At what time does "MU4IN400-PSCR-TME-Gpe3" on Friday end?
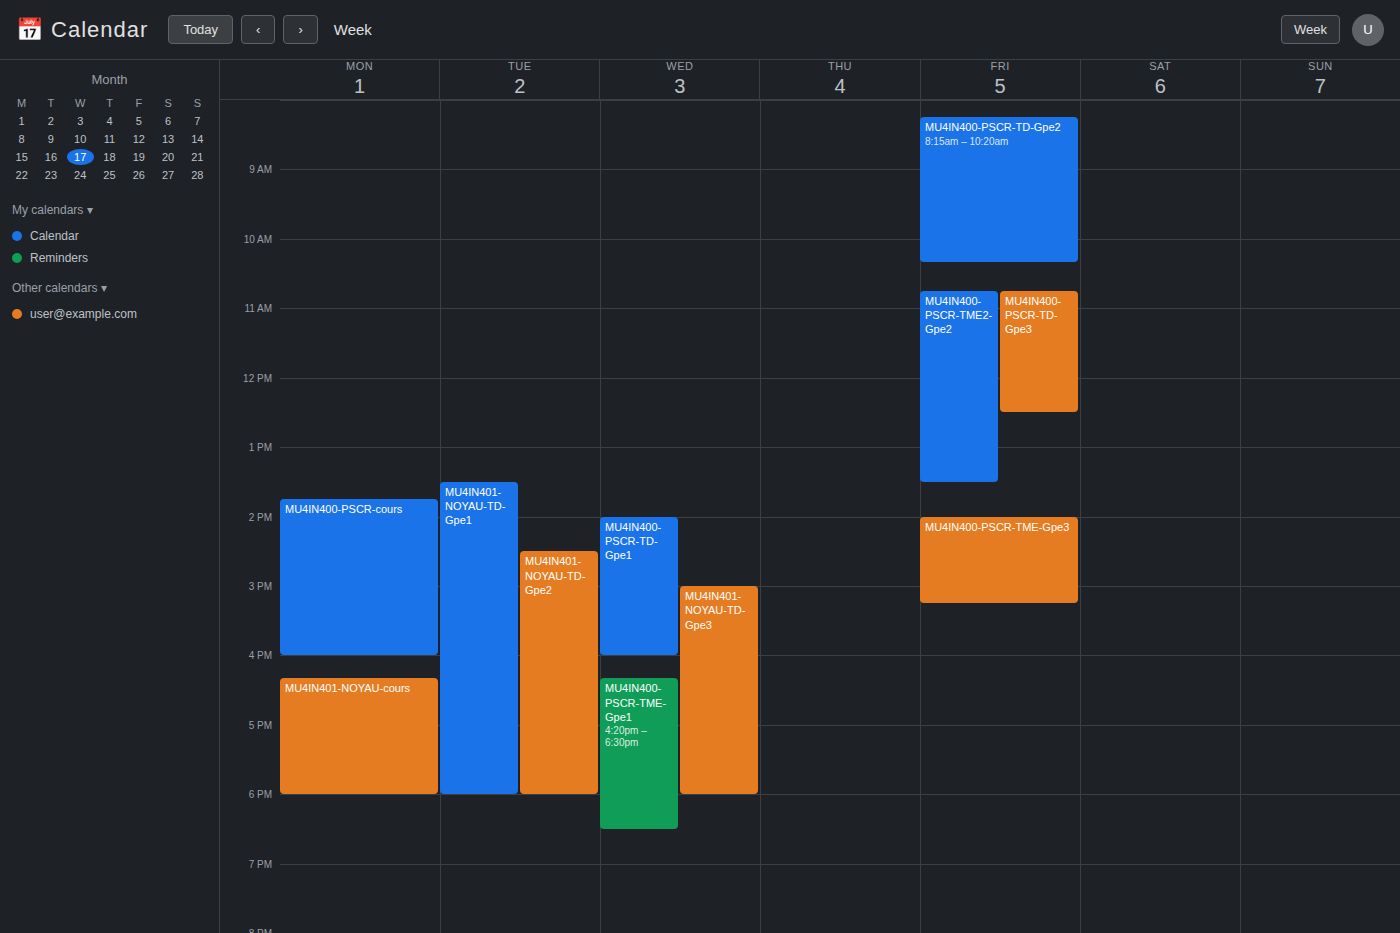
3:15 PM